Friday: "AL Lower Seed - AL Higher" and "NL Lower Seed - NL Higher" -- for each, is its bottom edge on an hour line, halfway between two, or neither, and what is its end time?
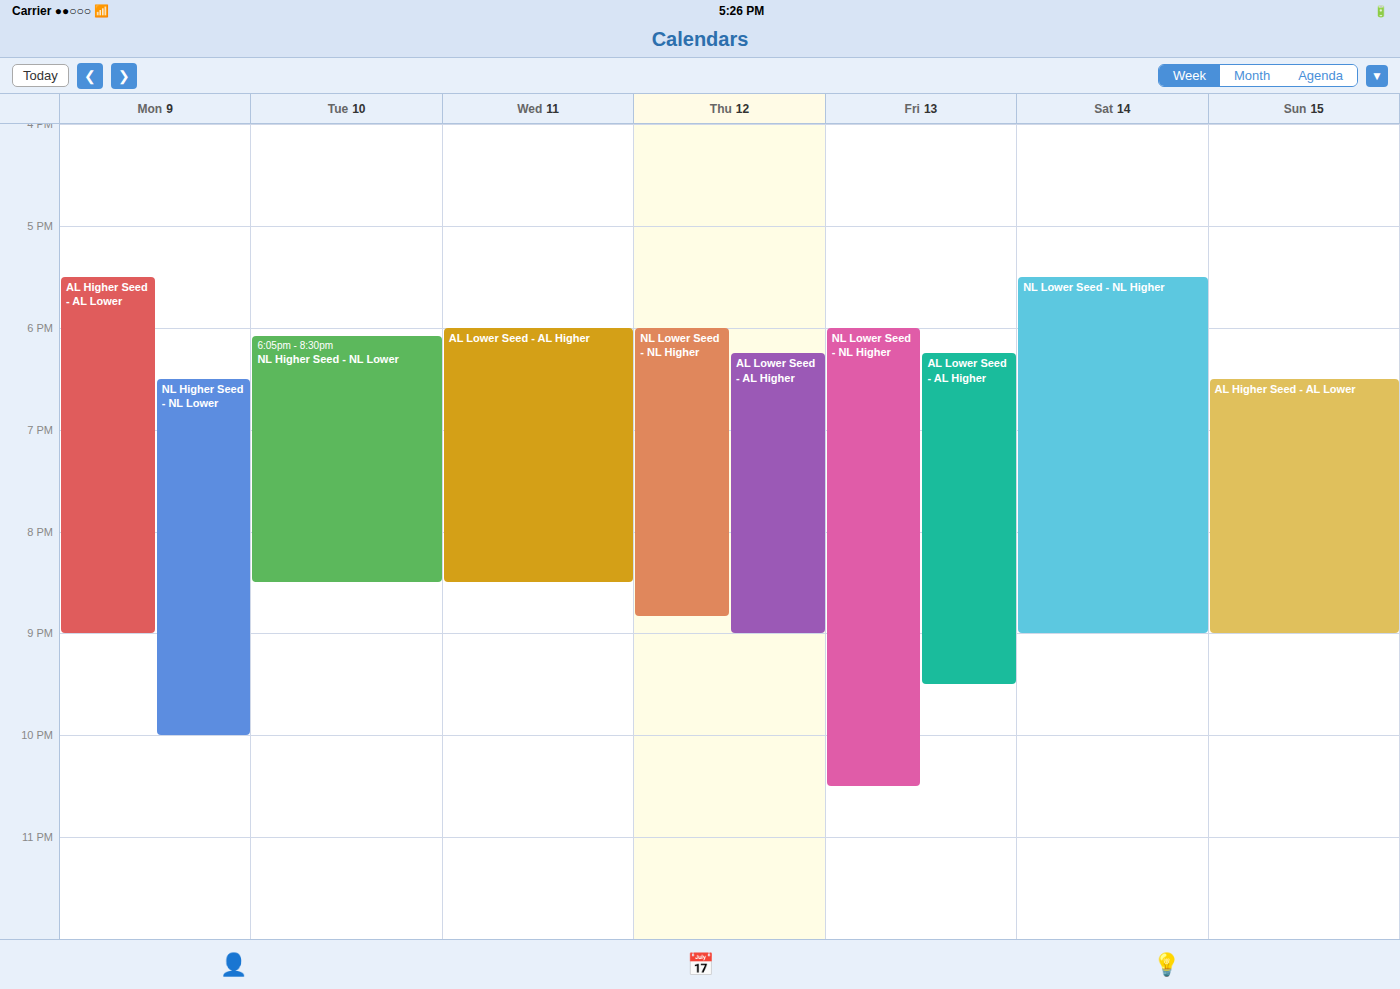
"AL Lower Seed - AL Higher": 9:30 PM, halfway between the 9 PM and 10 PM lines. "NL Lower Seed - NL Higher": 10:30 PM, halfway between the 10 PM and 11 PM lines.